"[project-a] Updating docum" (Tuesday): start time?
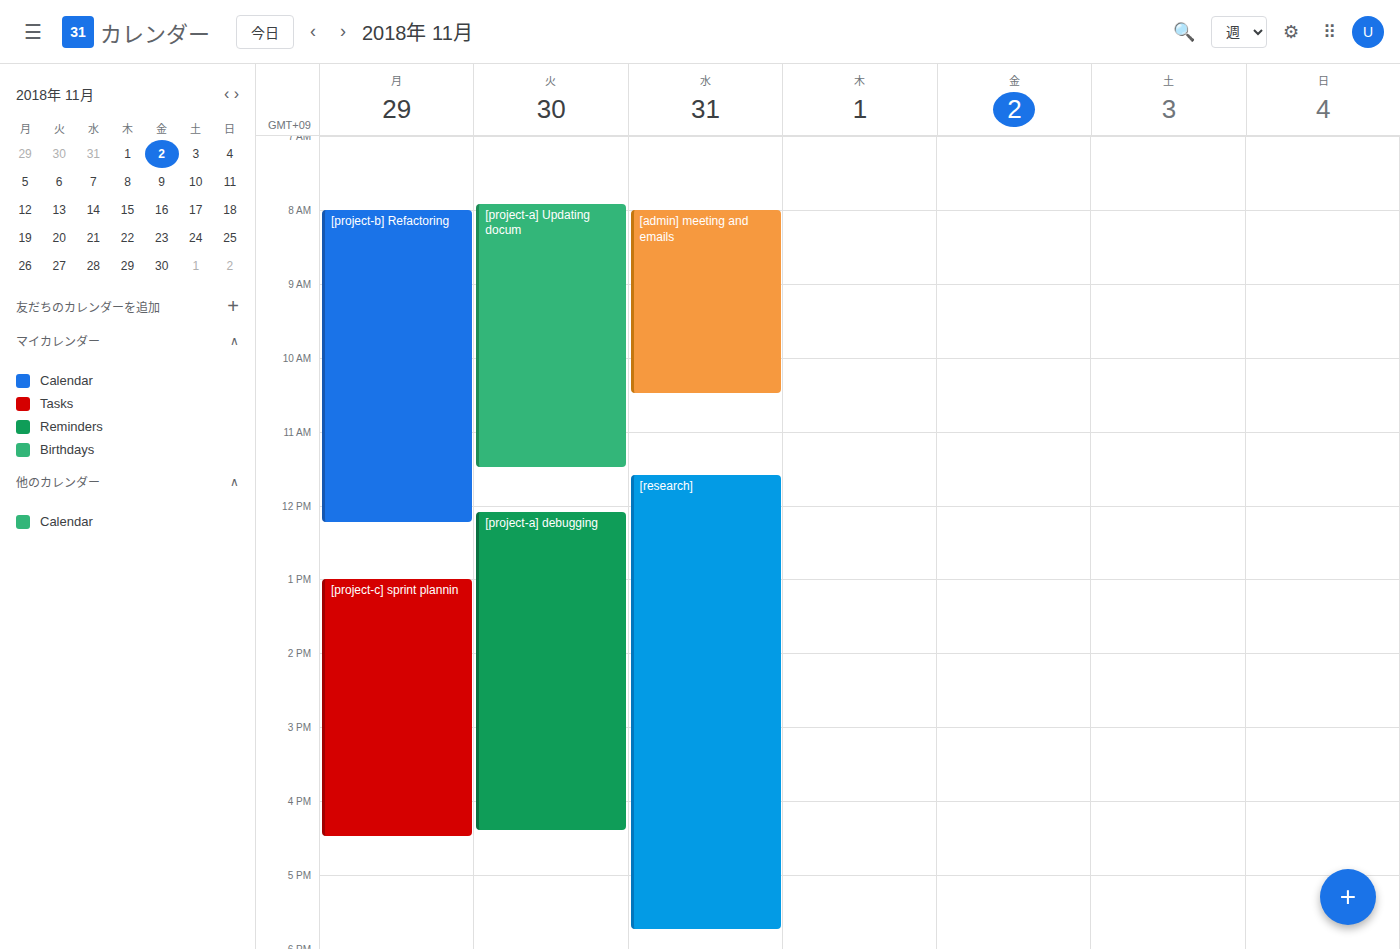
7:55 AM